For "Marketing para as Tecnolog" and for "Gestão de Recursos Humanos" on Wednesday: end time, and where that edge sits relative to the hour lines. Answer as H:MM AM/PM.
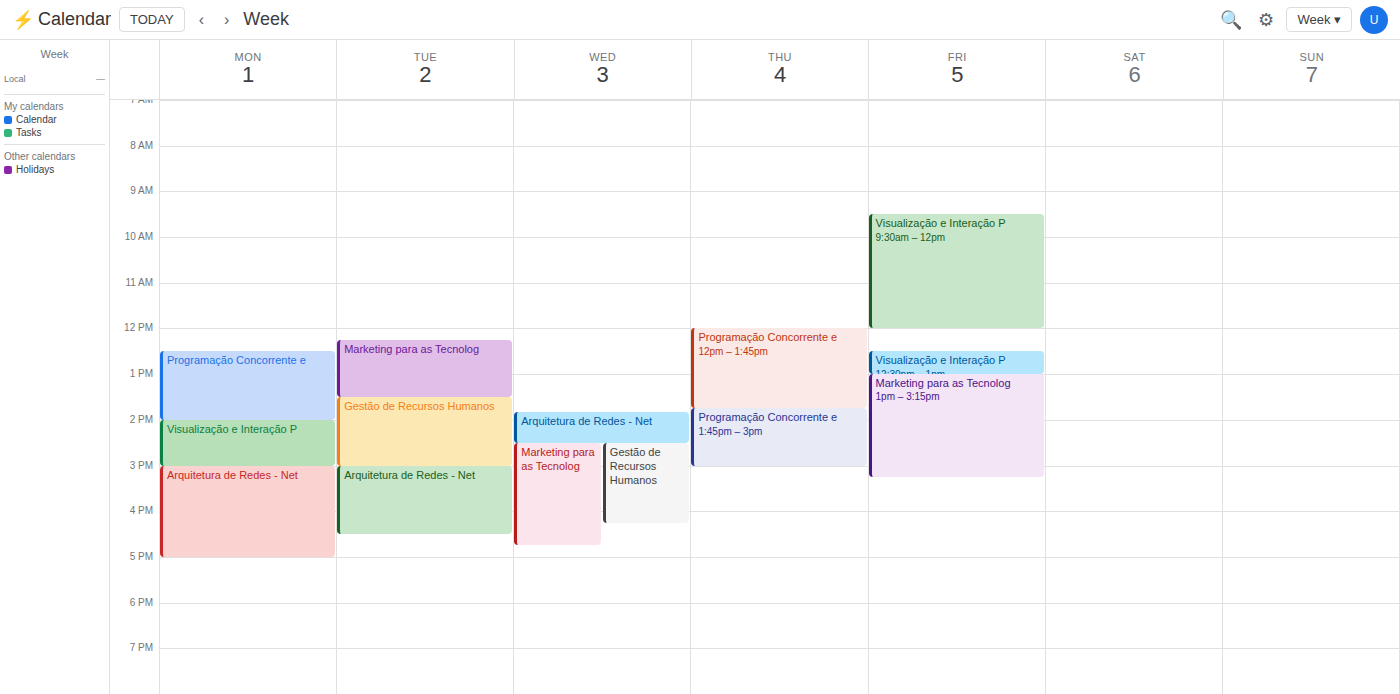
"Marketing para as Tecnolog": 4:45 PM, neither: three quarters of the way from the 4 PM line to the 5 PM line. "Gestão de Recursos Humanos": 4:15 PM, neither: a quarter of the way from the 4 PM line to the 5 PM line.